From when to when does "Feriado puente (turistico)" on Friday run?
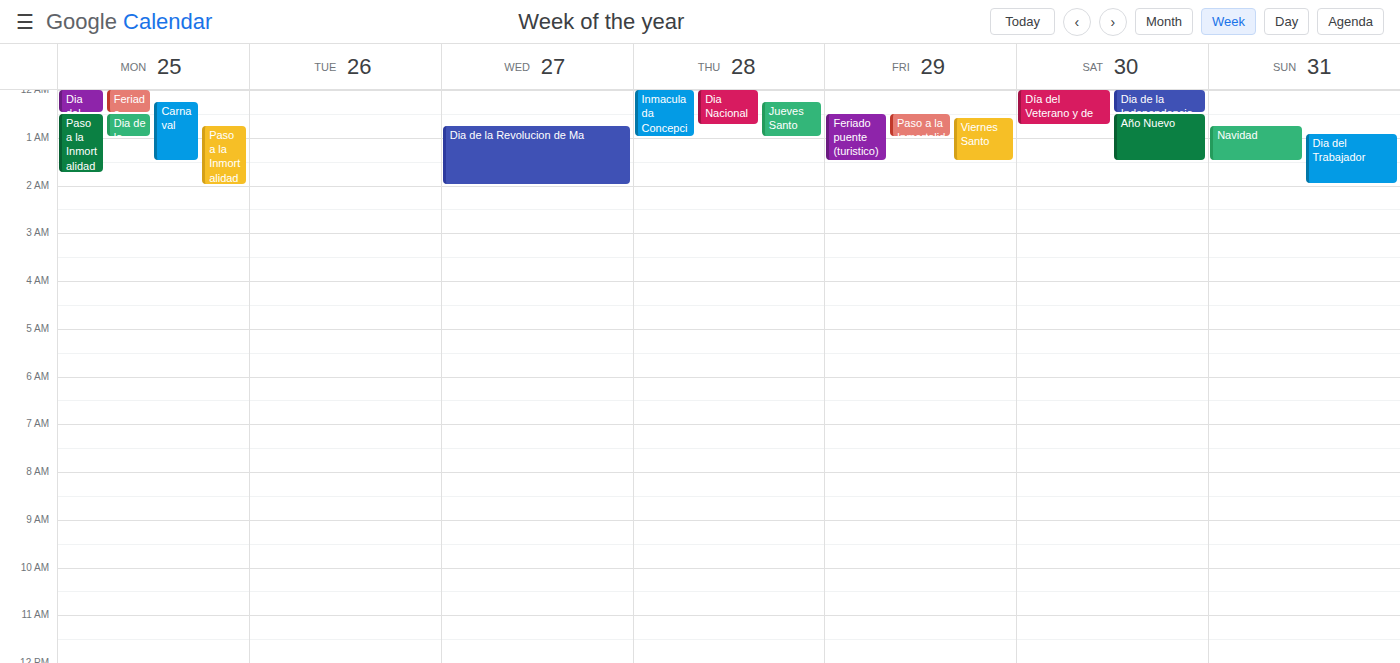
12:30 AM to 1:30 AM